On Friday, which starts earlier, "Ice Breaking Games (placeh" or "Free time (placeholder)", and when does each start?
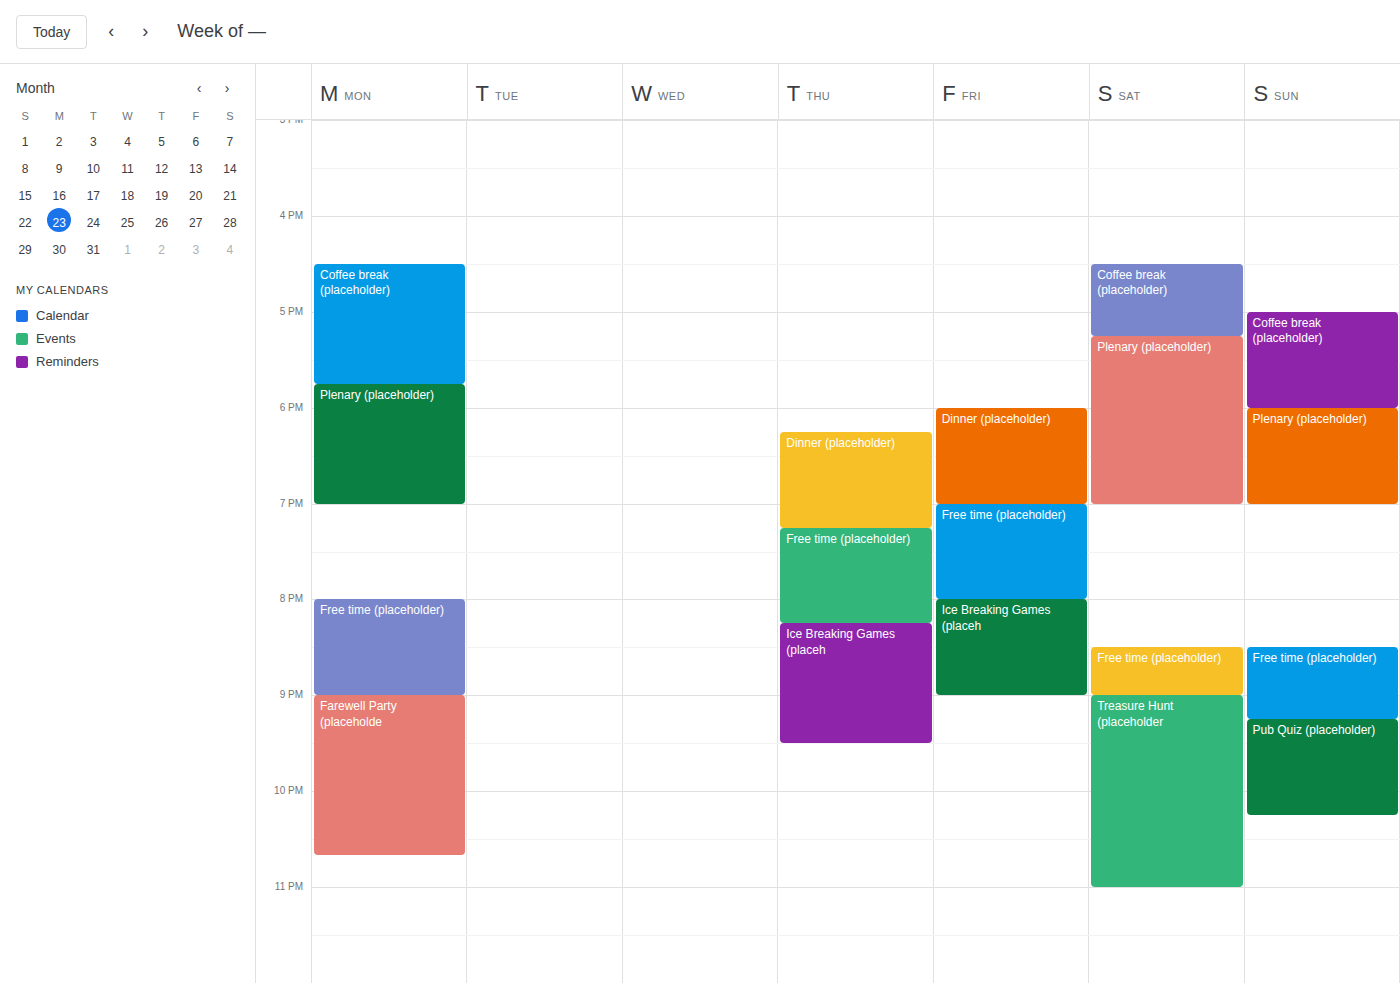
"Free time (placeholder)" 7:00 PM; "Ice Breaking Games (placeh" 8:00 PM.